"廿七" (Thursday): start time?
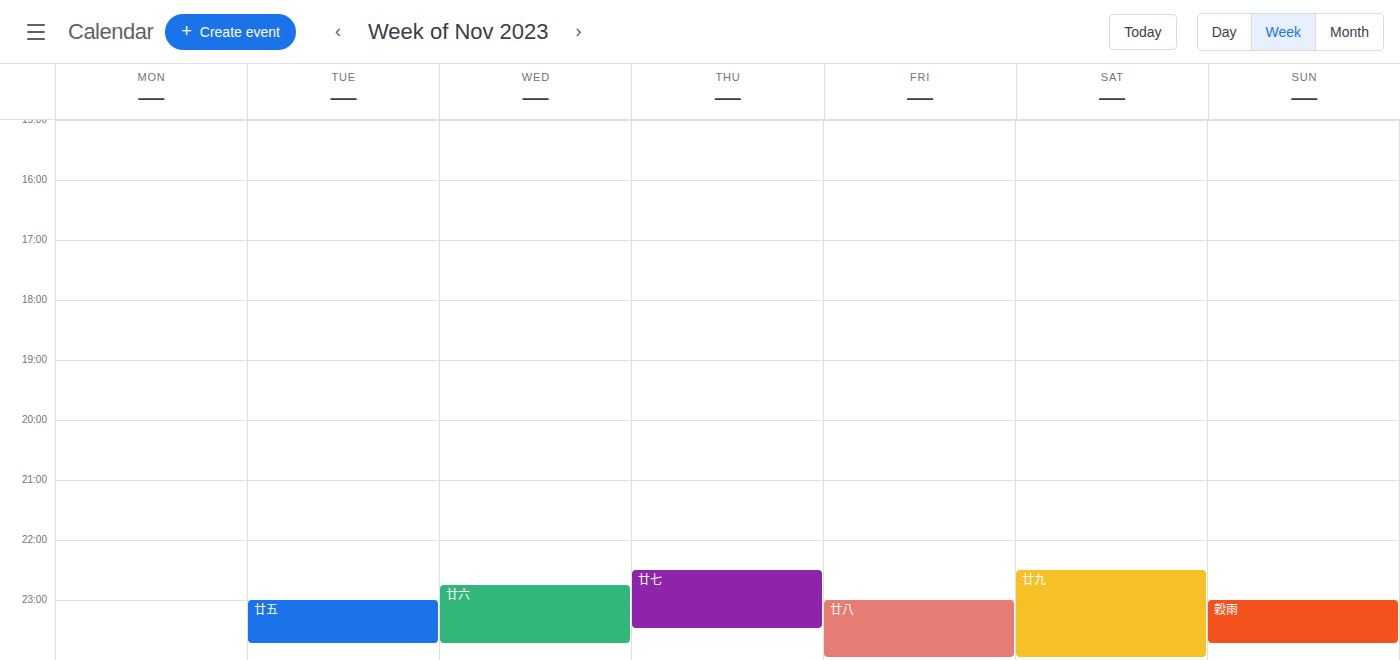
10:30 PM